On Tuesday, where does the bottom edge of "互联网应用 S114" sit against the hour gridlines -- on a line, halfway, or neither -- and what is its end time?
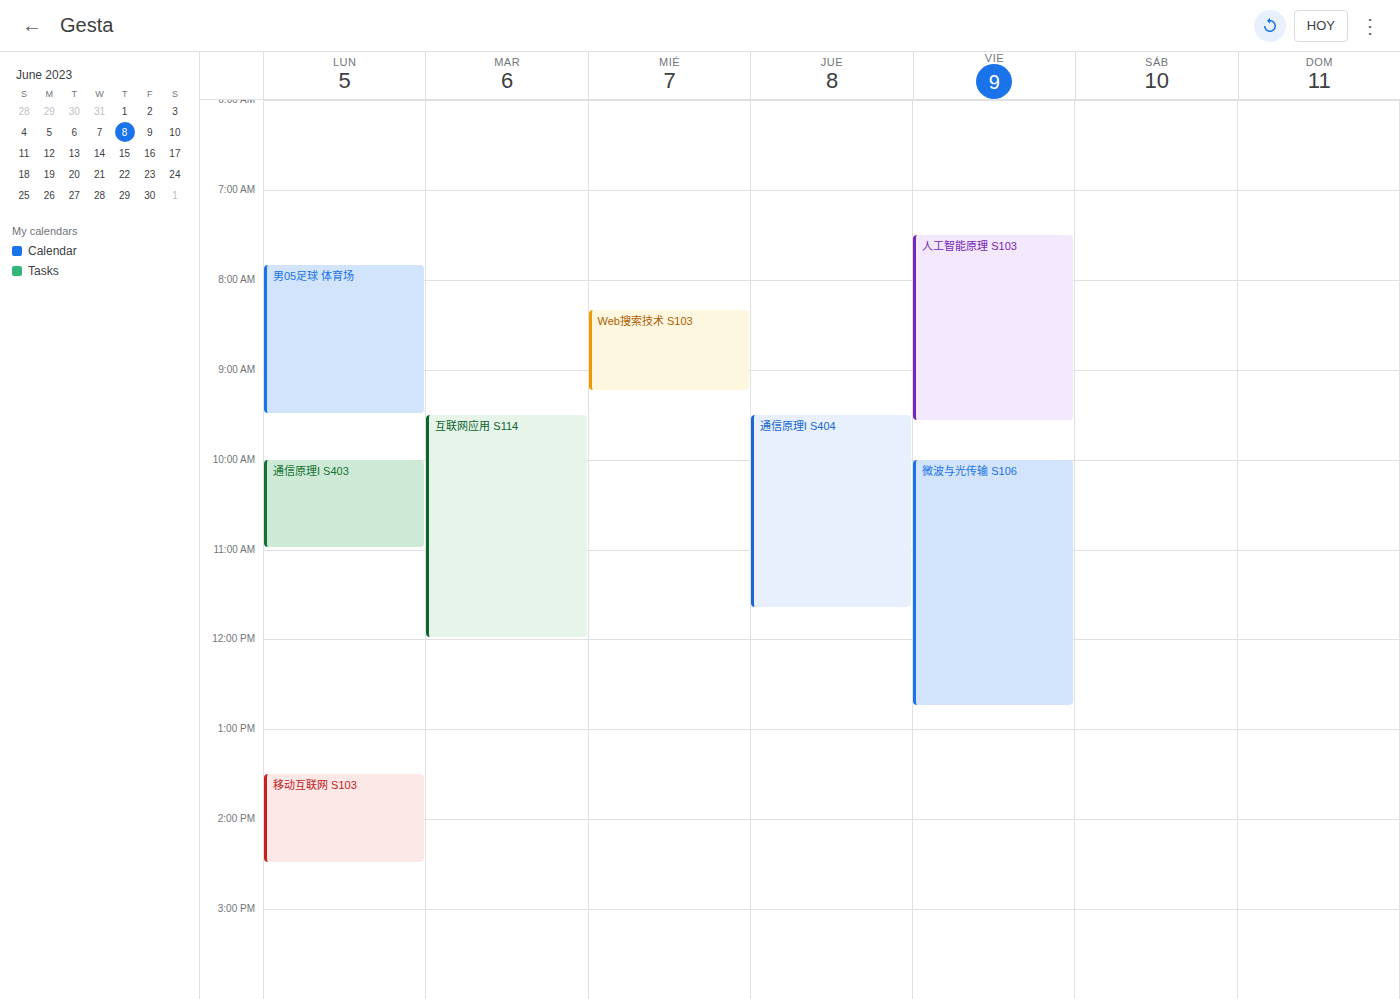
12:00 PM -- exactly on the 12 PM line.